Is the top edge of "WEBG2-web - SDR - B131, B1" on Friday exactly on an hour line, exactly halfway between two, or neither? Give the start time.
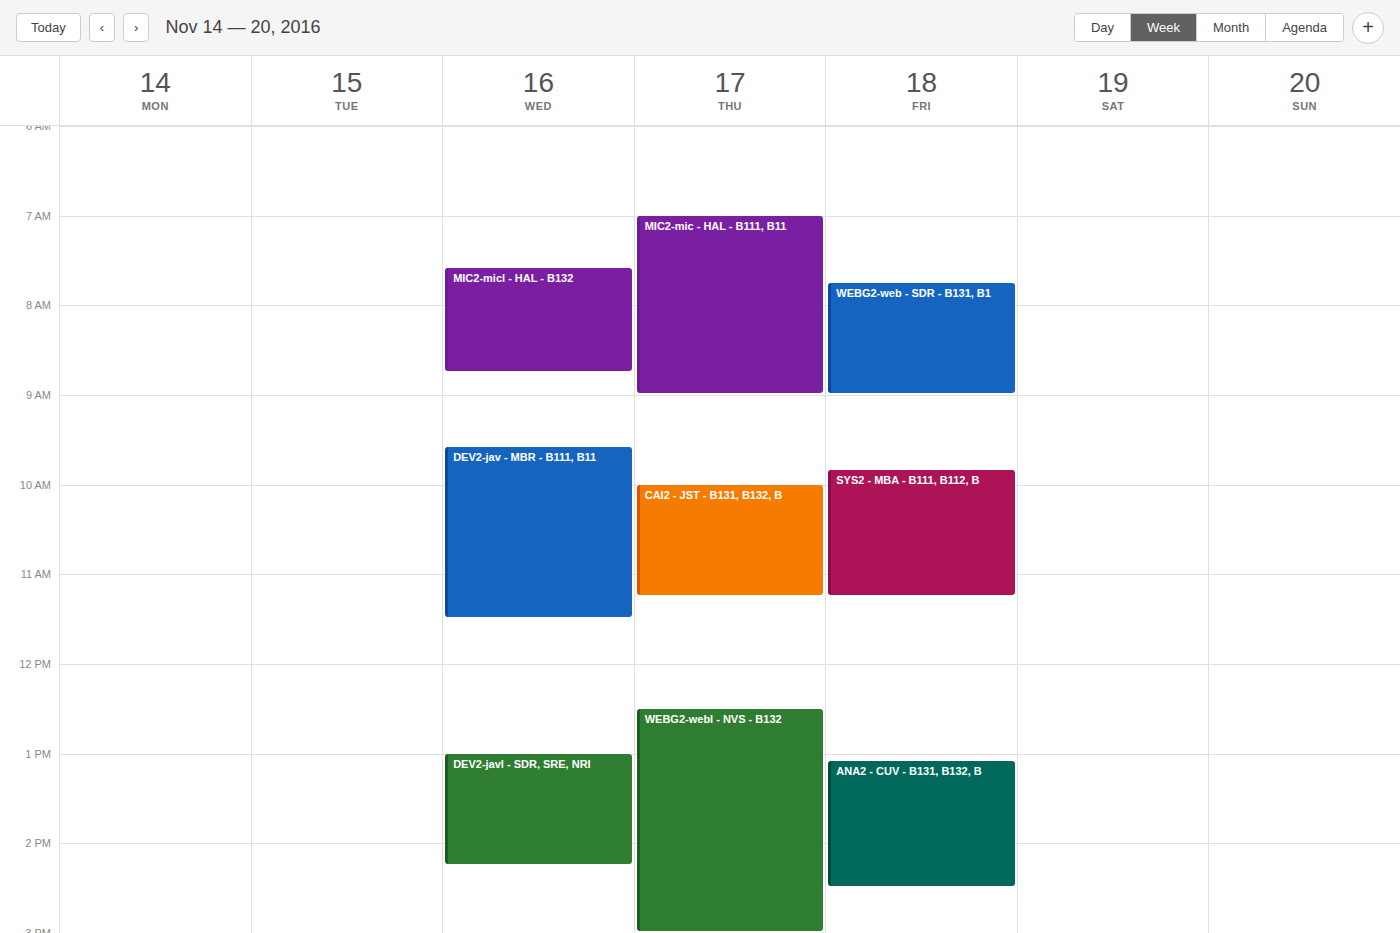
7:45 AM -- neither: three quarters of the way from the 7 AM line to the 8 AM line.